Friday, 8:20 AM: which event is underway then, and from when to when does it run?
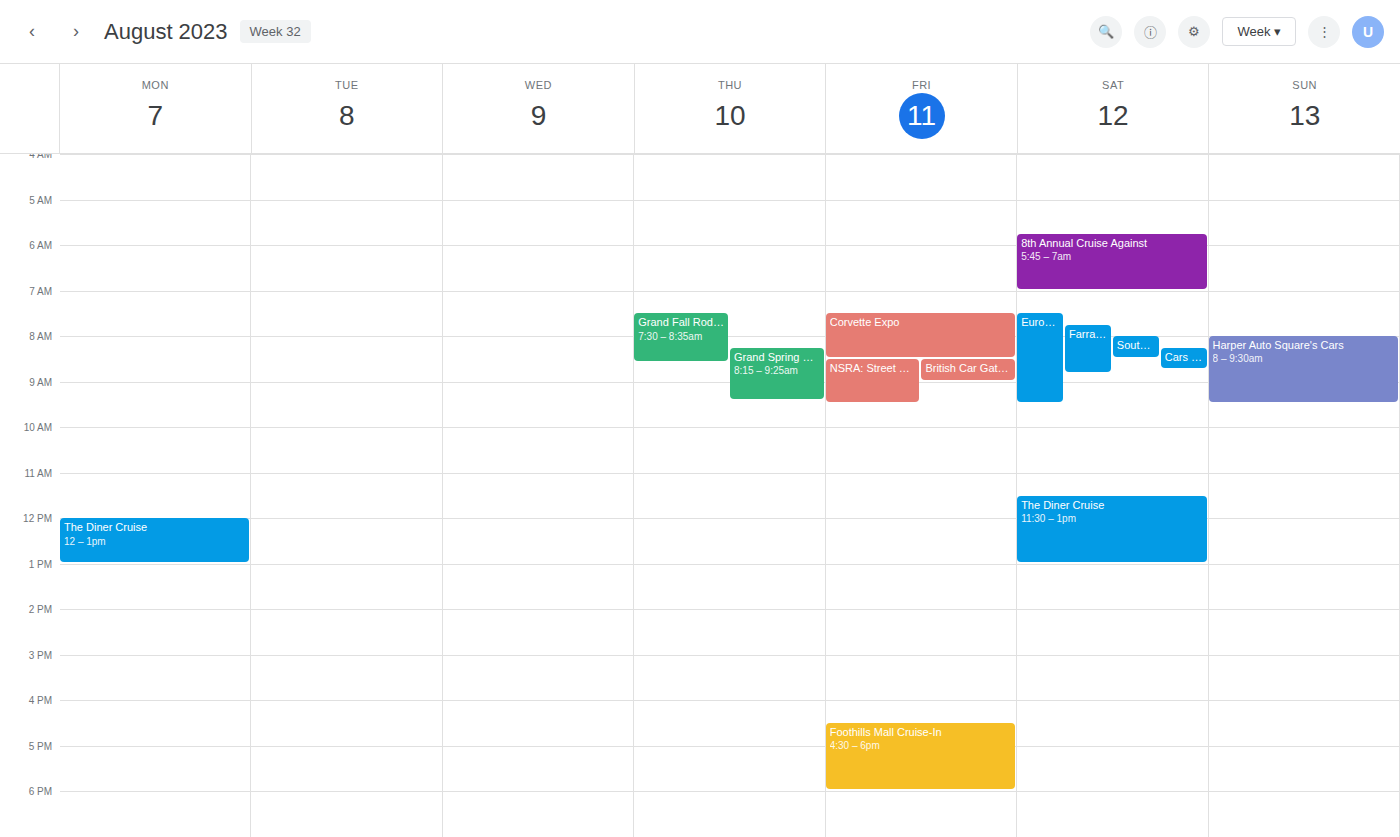
"Corvette Expo", 7:30 AM to 8:30 AM